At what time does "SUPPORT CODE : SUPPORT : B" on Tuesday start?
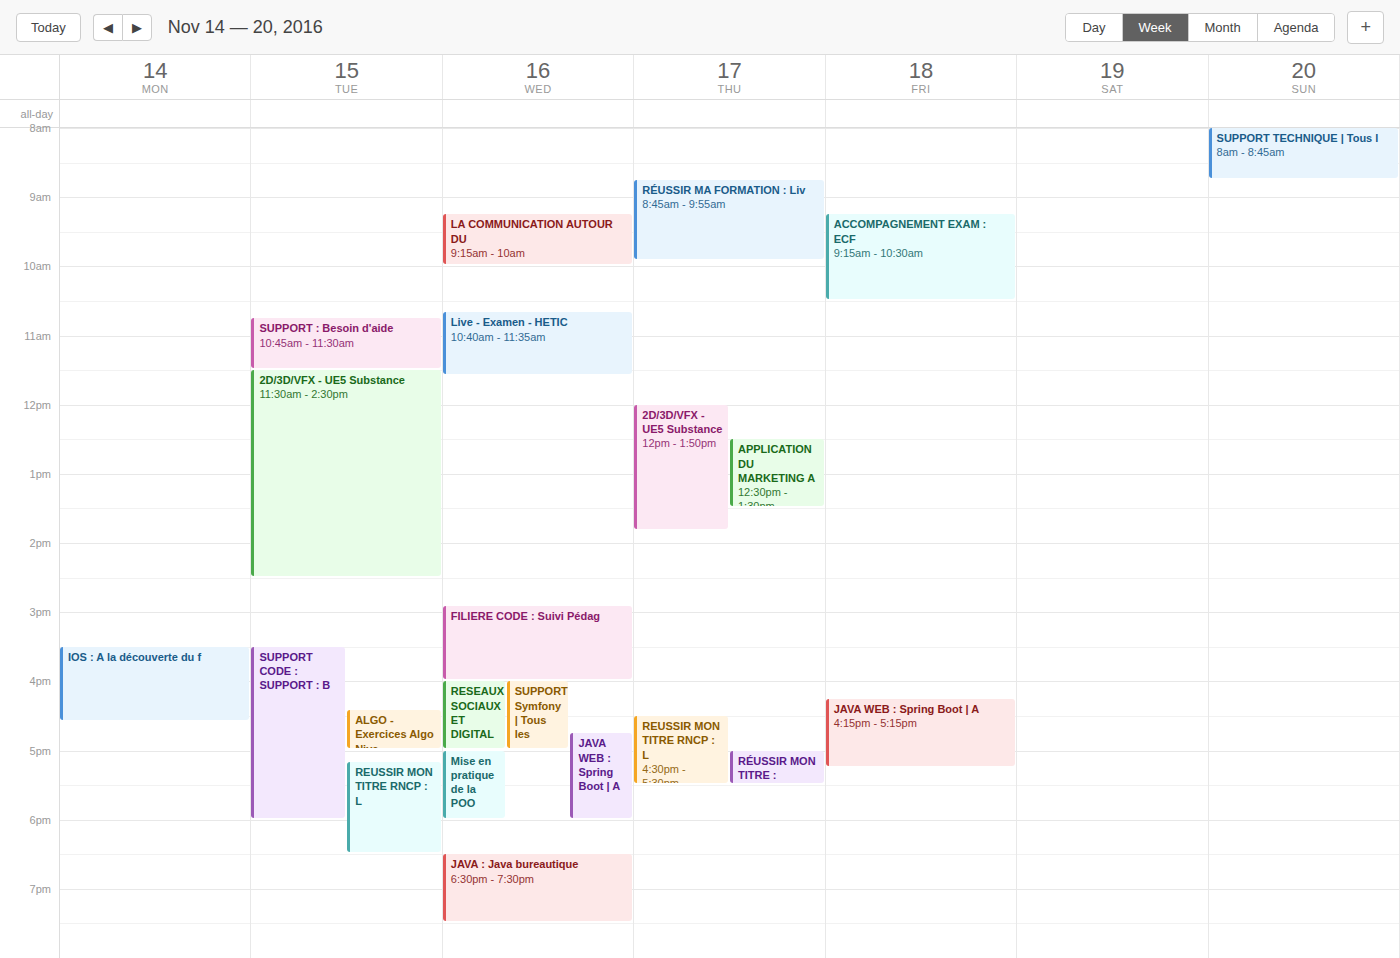
15:30